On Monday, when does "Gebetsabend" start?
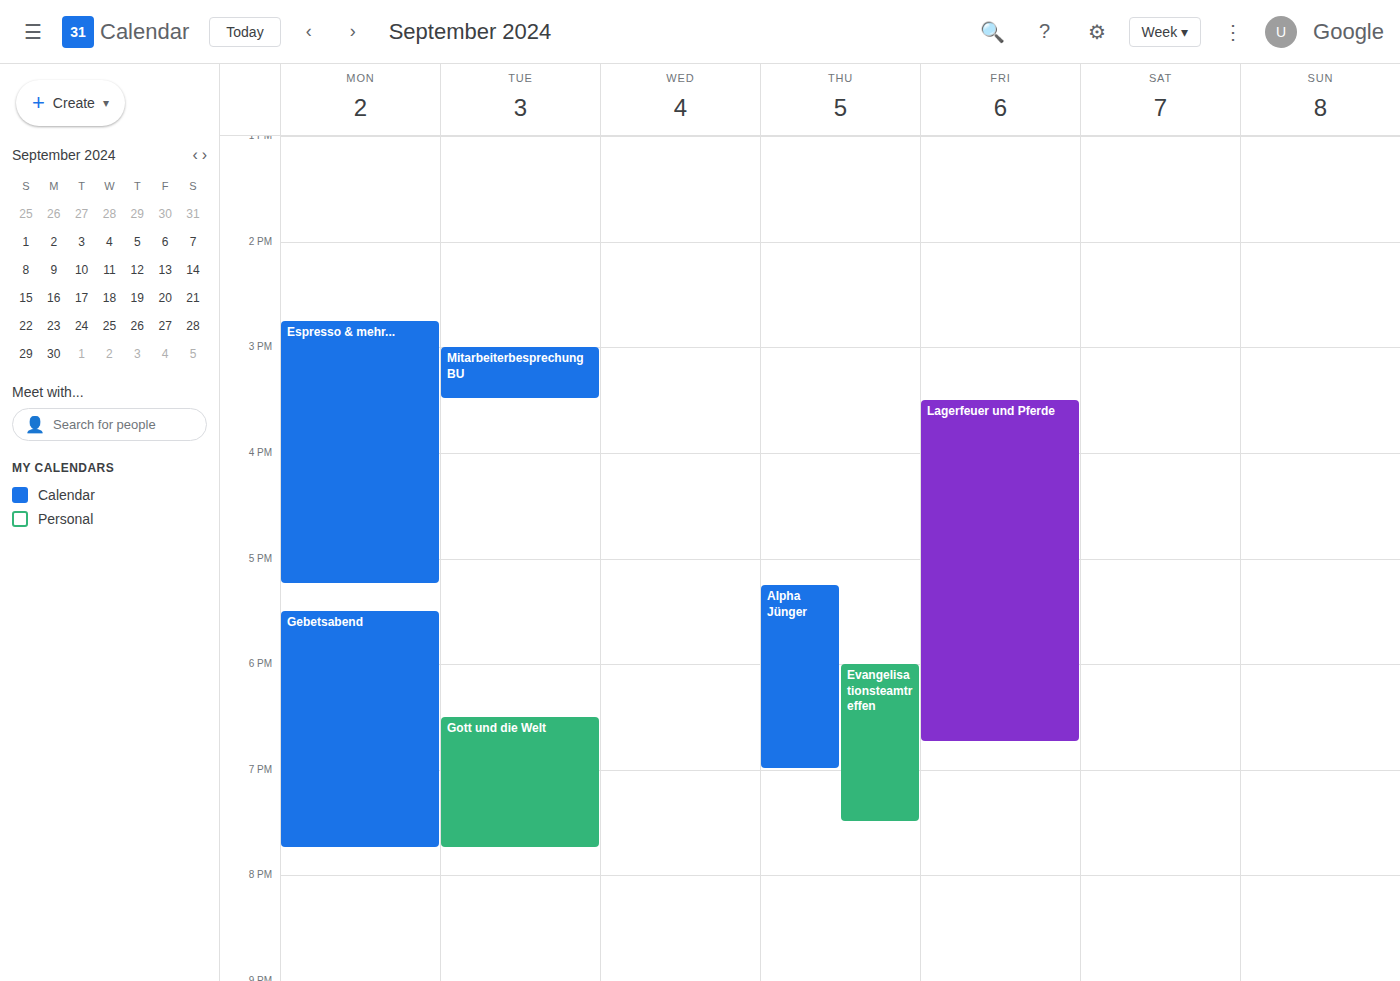
5:30 PM